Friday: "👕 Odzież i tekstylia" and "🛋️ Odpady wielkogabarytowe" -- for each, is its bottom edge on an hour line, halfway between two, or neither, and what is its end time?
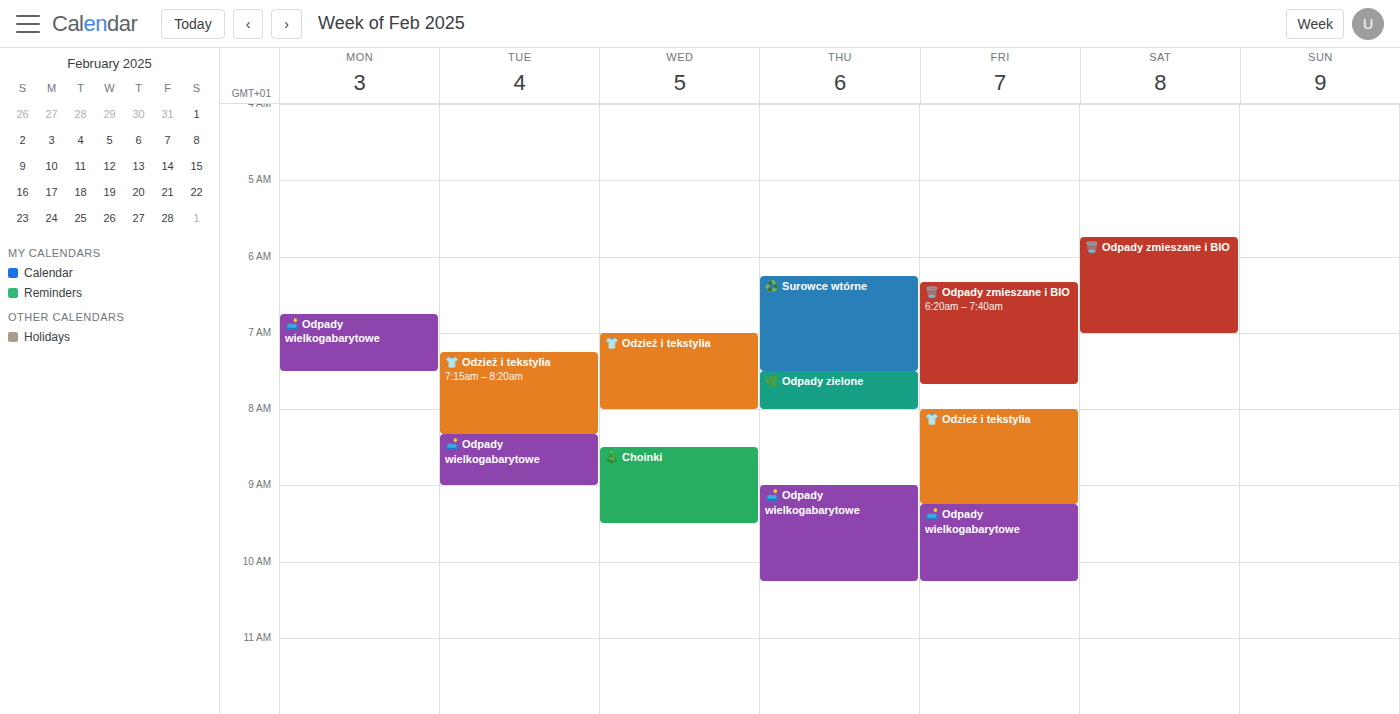
"👕 Odzież i tekstylia": 09:15, neither: a quarter of the way from the 09:00 line to the 10:00 line. "🛋️ Odpady wielkogabarytowe": 10:15, neither: a quarter of the way from the 10:00 line to the 11:00 line.